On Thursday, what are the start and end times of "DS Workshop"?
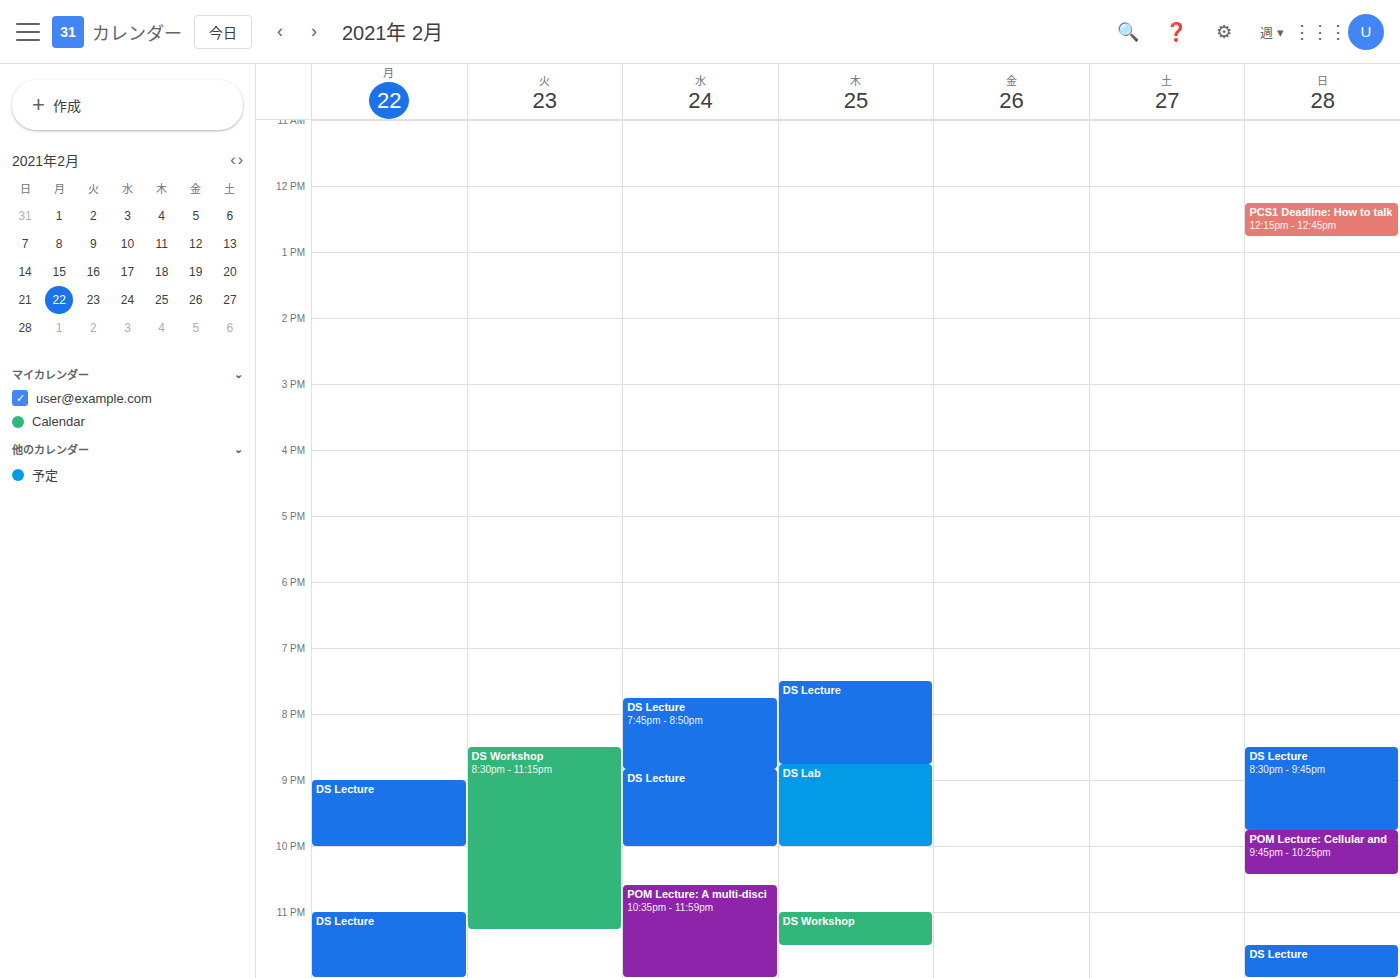
11:00 PM to 11:30 PM